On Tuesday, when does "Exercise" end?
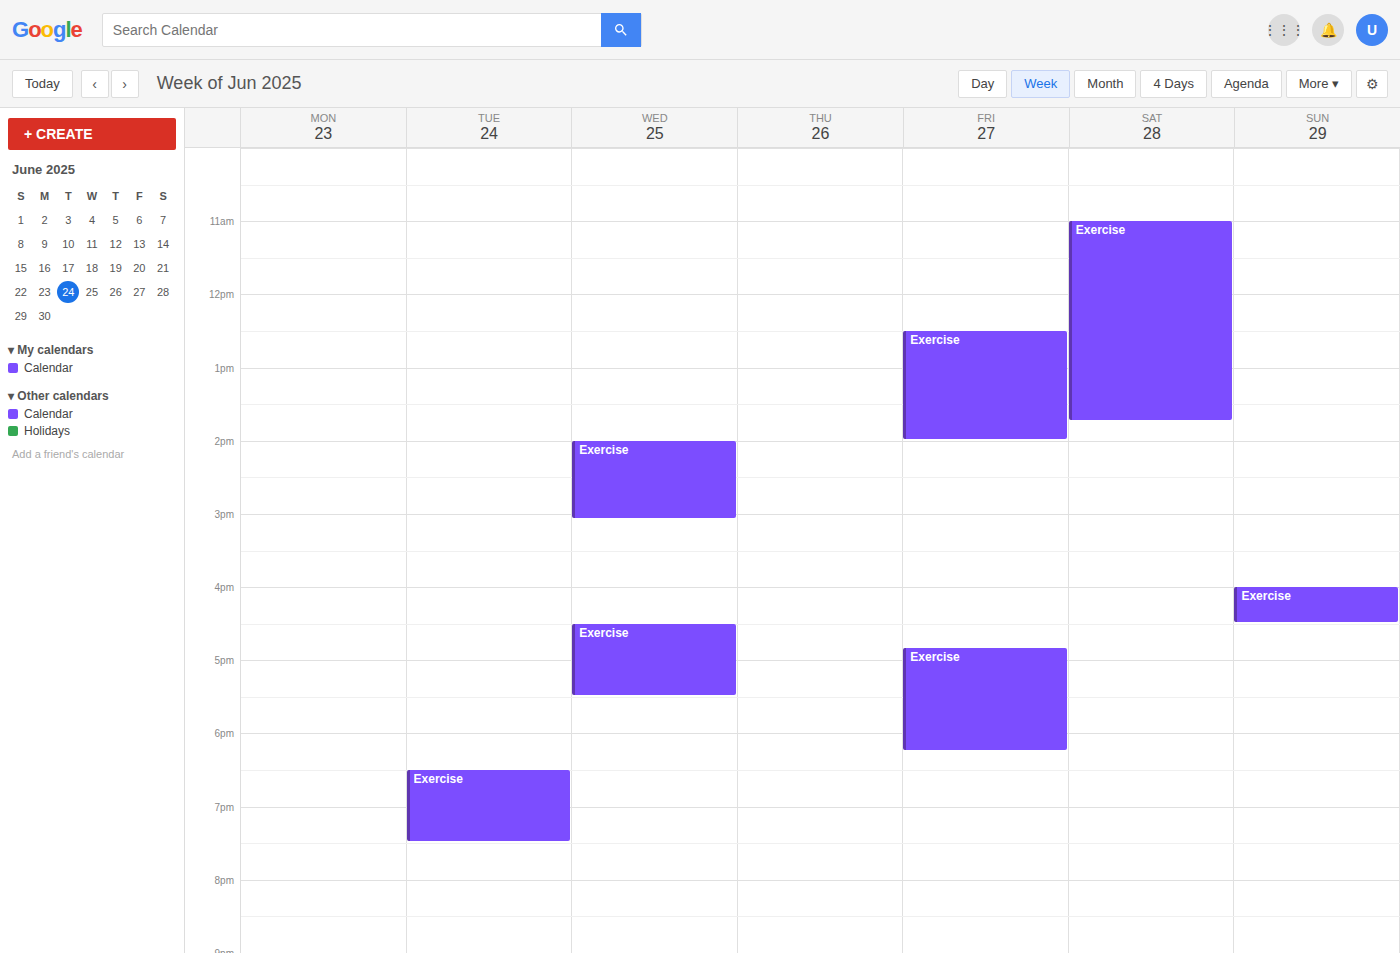
7:30 PM